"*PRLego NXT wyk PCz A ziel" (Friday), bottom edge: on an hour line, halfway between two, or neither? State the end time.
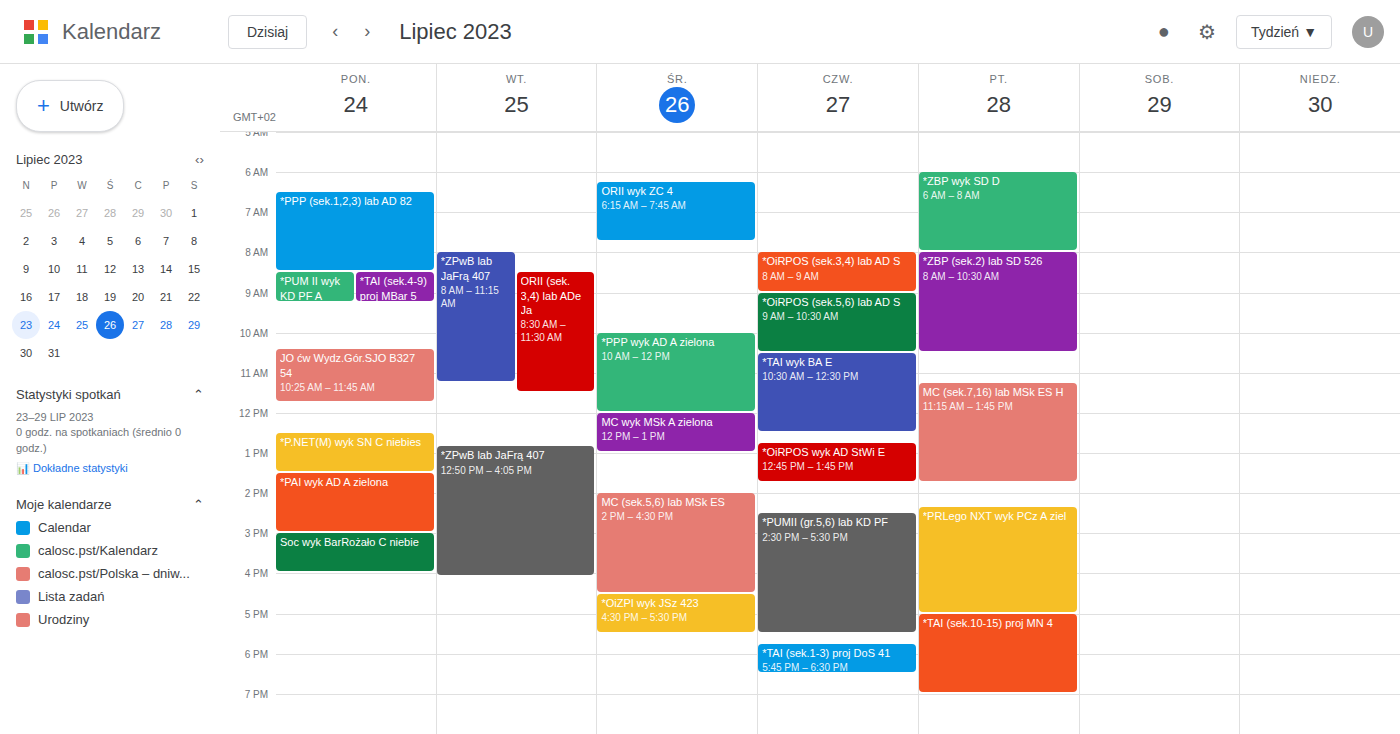
5:00 PM -- exactly on the 5 PM line.